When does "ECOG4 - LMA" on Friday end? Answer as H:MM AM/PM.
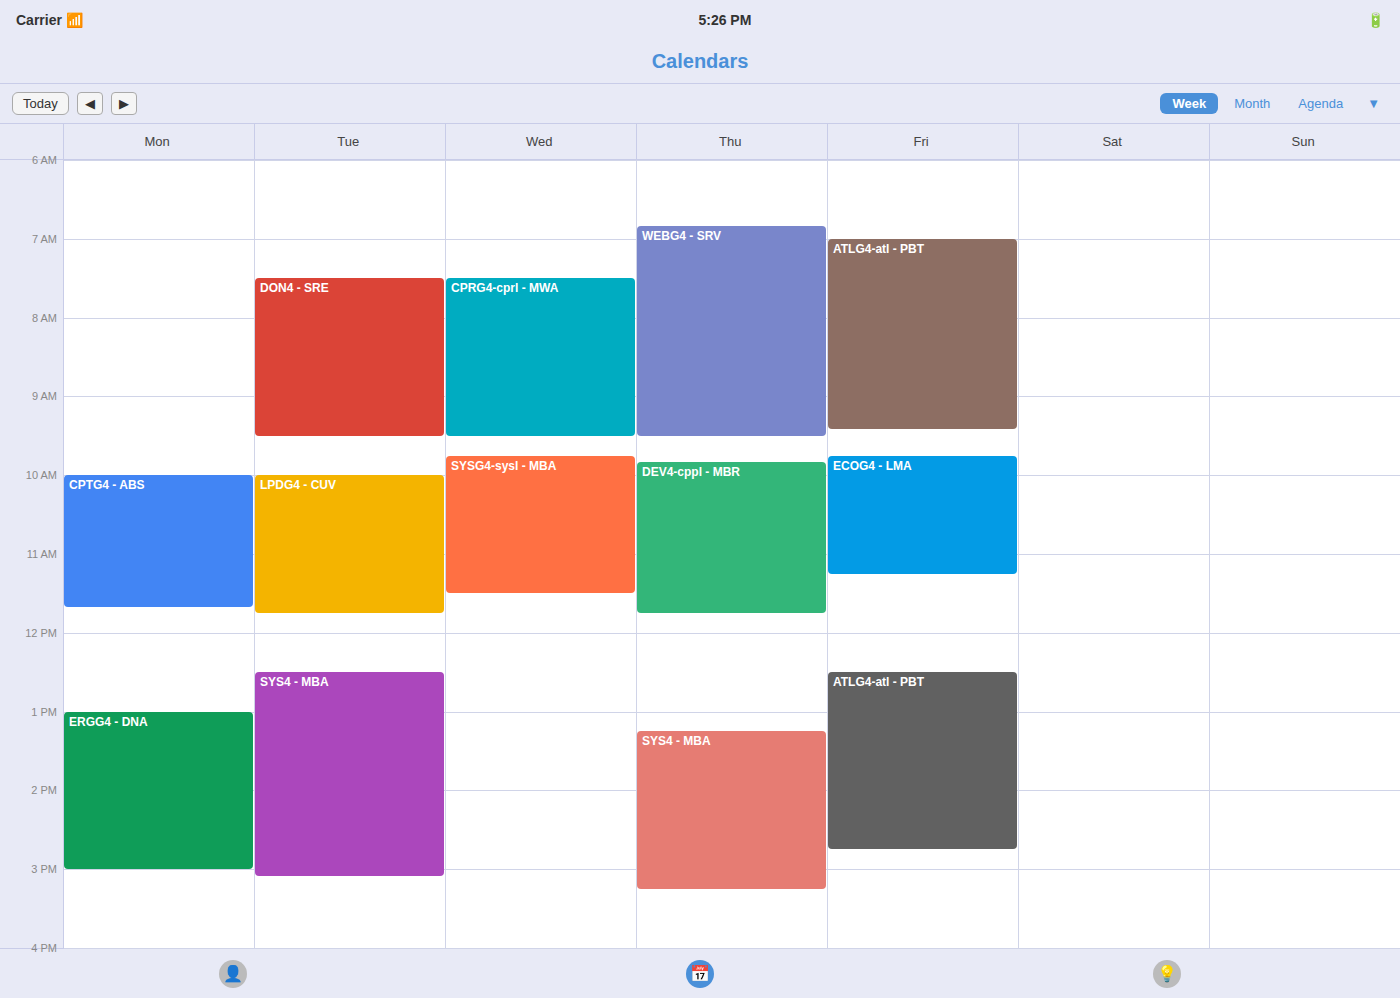
11:15 AM